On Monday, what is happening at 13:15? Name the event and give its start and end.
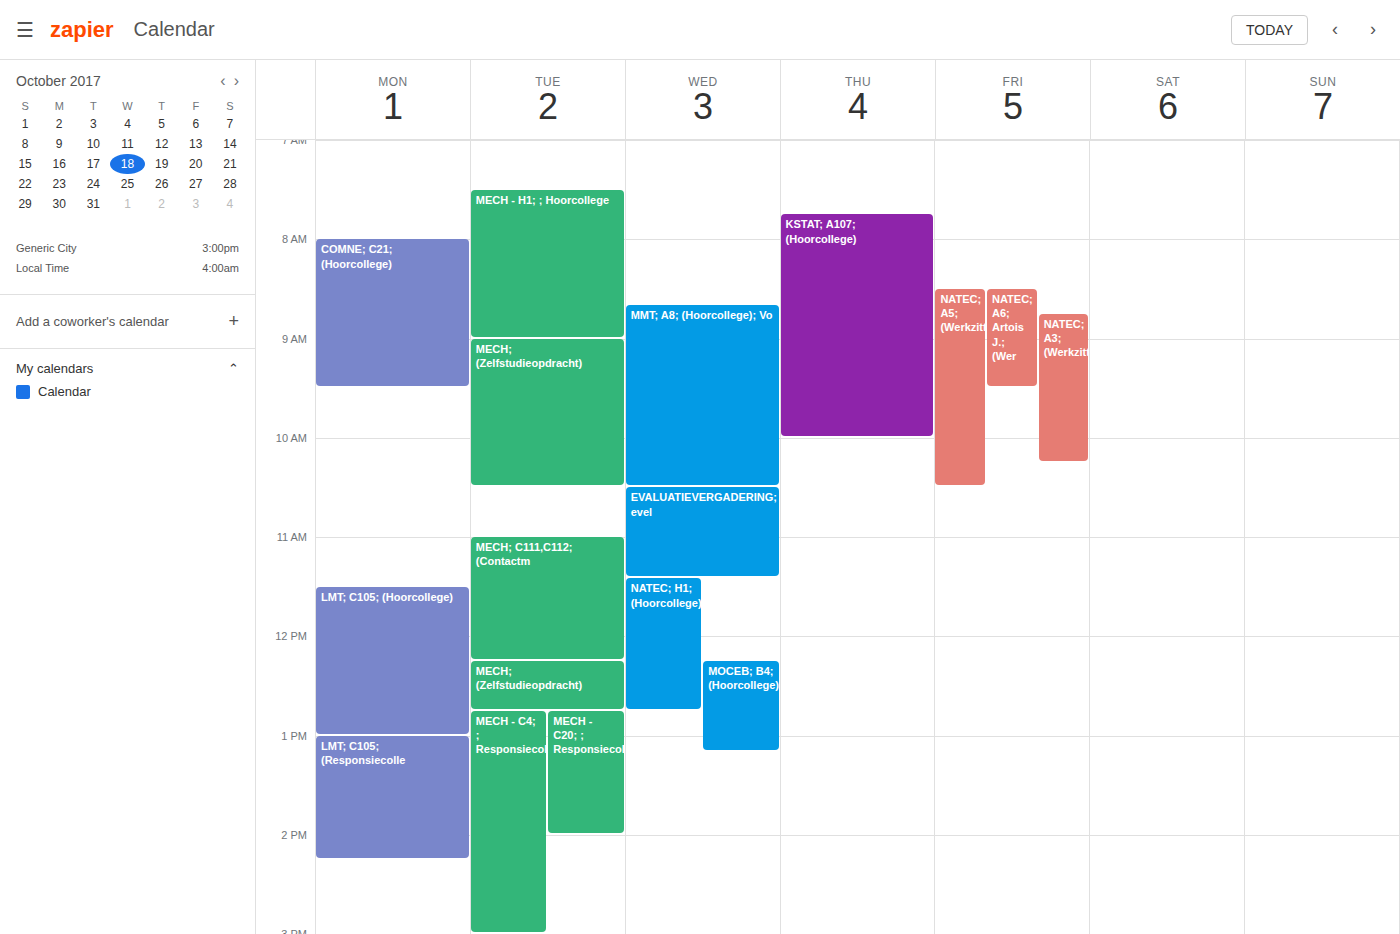
"LMT; C105; (Responsiecolle", 13:00 to 14:15